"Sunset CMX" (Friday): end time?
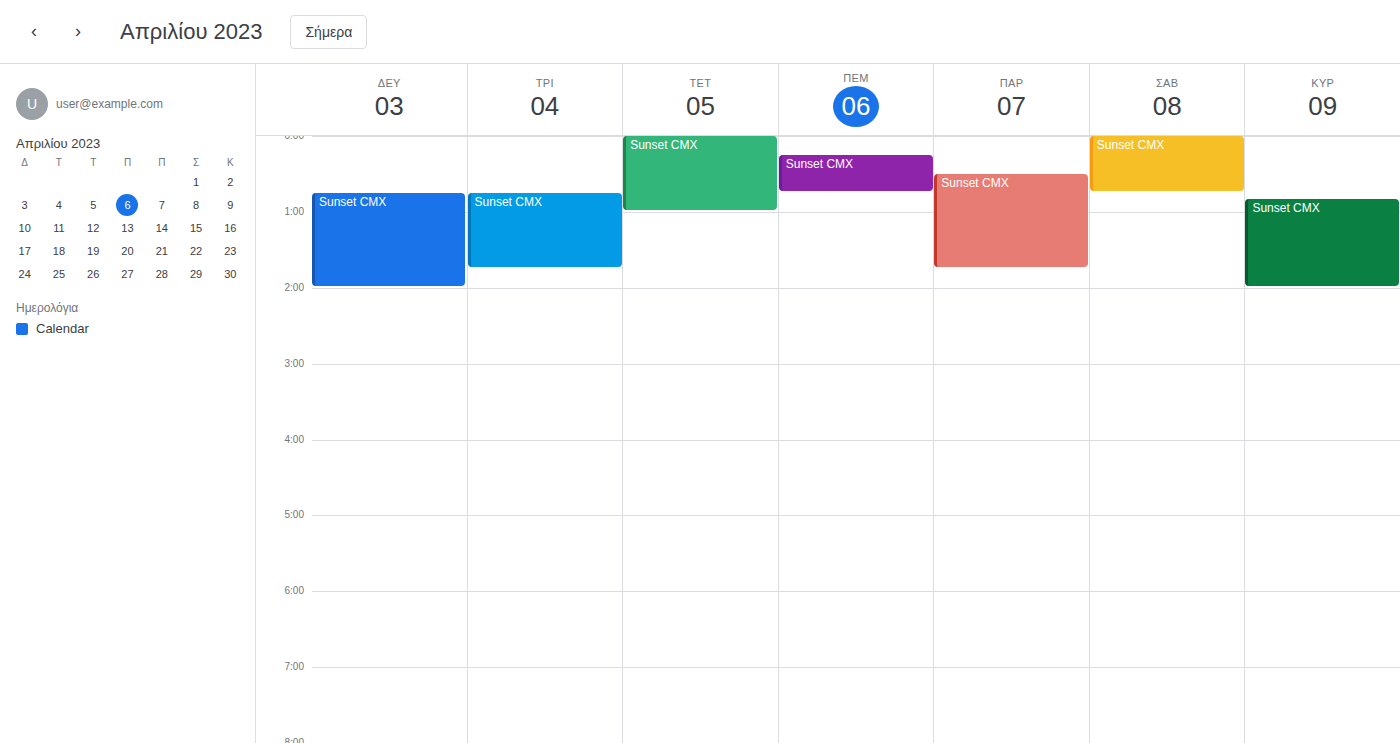
1:45 AM